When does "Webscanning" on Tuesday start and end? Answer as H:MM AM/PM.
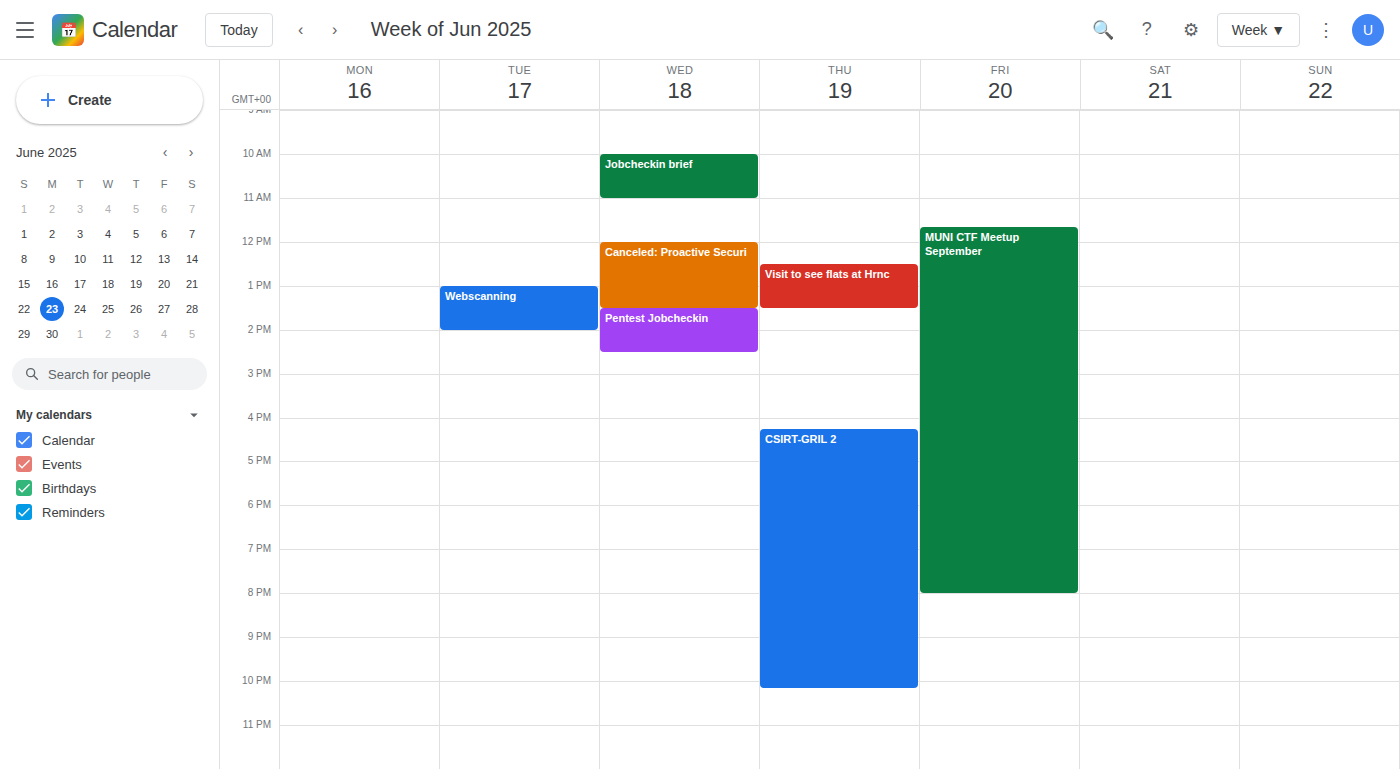
1:00 PM to 2:00 PM